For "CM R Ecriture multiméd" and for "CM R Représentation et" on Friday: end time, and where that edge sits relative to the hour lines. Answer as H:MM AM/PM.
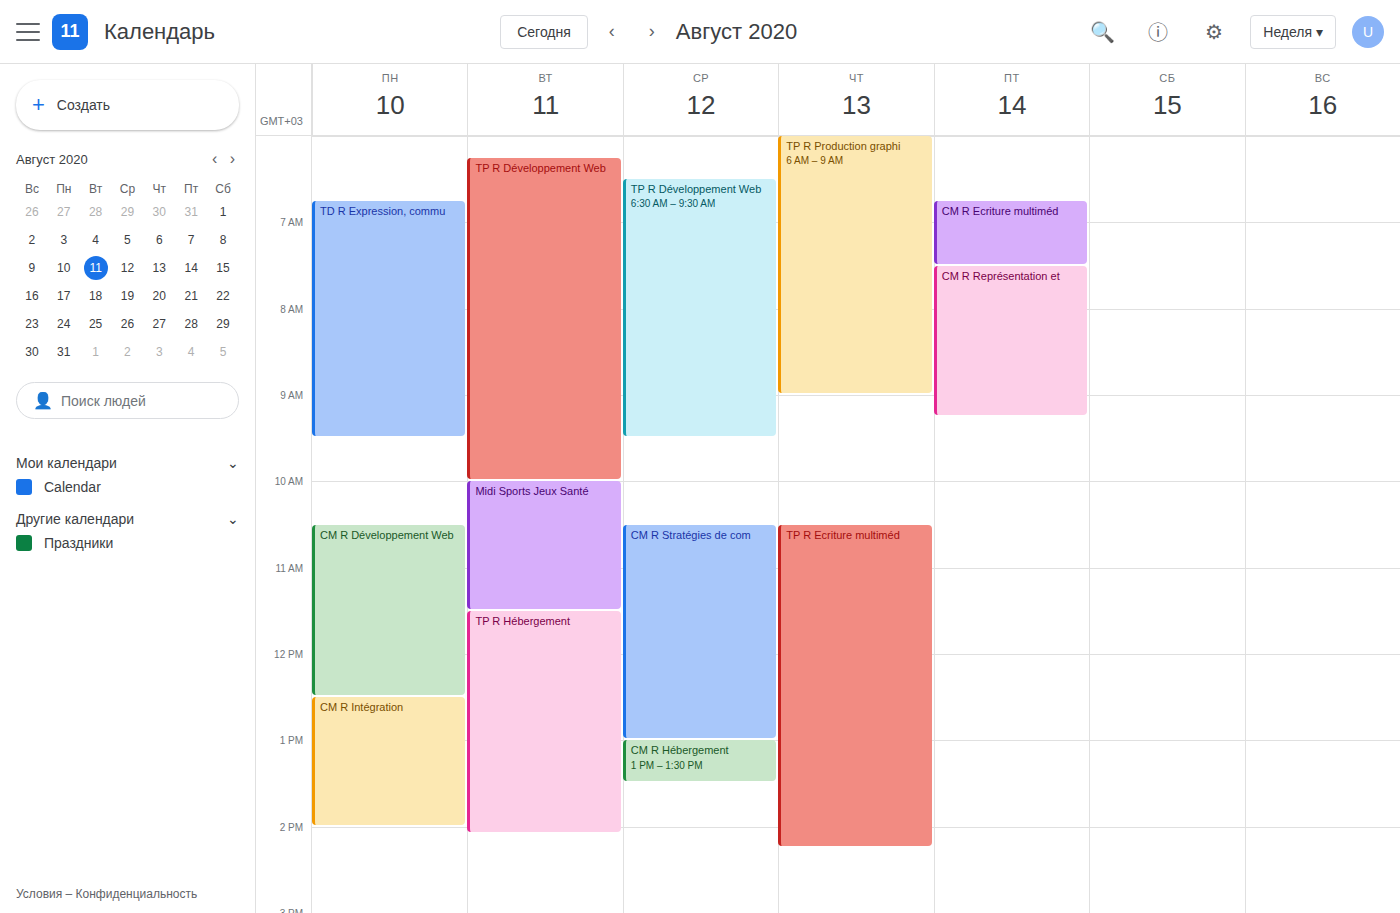
"CM R Ecriture multiméd": 7:30 AM, halfway between the 7 AM and 8 AM lines. "CM R Représentation et": 9:15 AM, neither: a quarter of the way from the 9 AM line to the 10 AM line.